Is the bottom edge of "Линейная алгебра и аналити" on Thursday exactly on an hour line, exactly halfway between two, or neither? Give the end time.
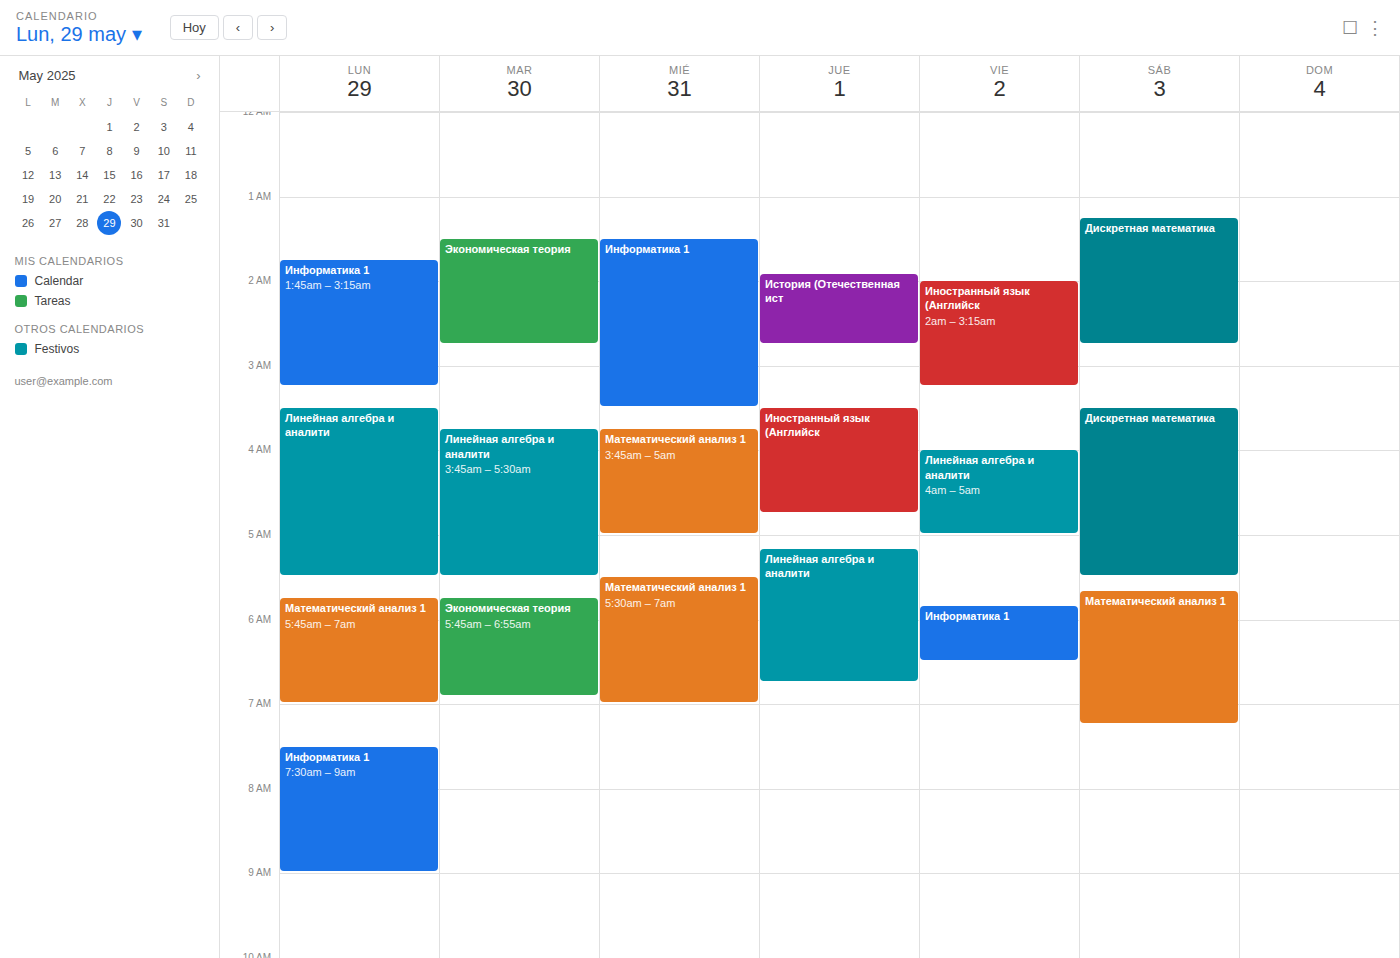
06:45 -- neither: three quarters of the way from the 06:00 line to the 07:00 line.